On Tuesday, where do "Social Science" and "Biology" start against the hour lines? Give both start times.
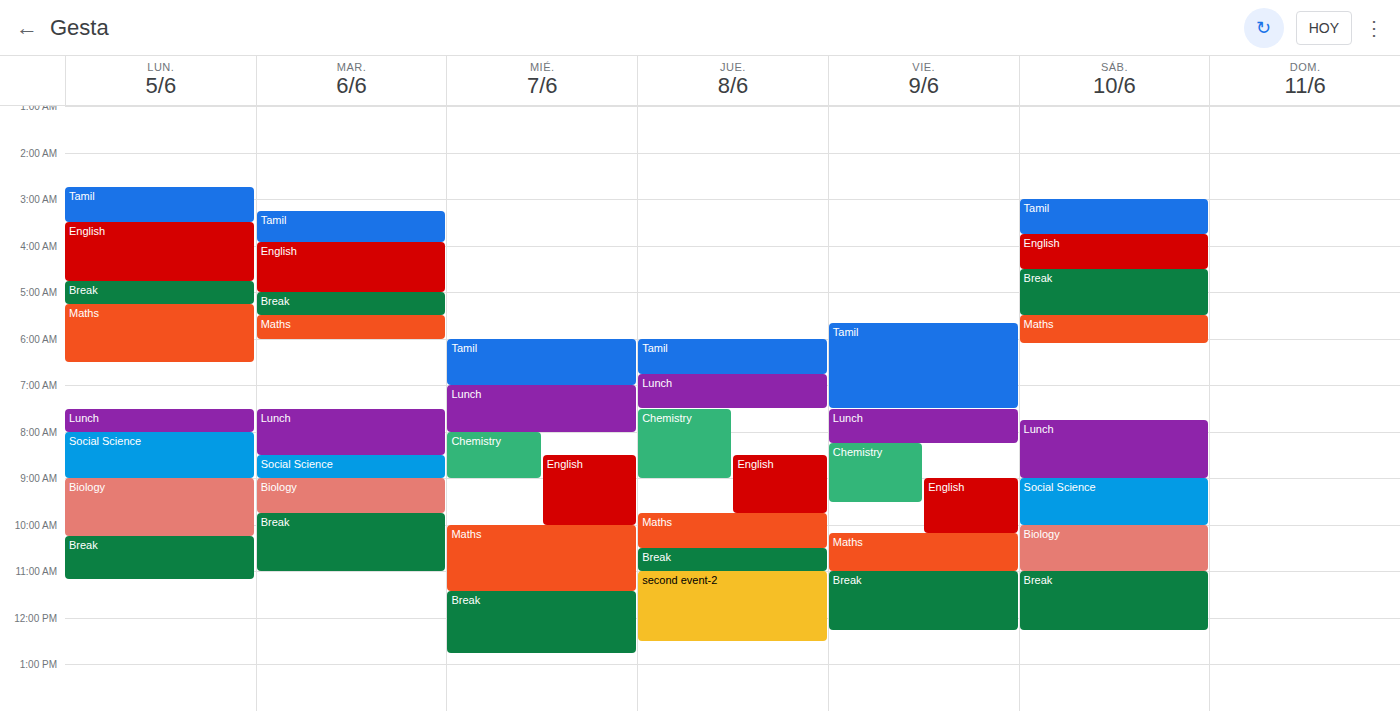
"Social Science": 8:30 AM, halfway between the 8 AM and 9 AM lines. "Biology": 9:00 AM, exactly on the 9 AM line.